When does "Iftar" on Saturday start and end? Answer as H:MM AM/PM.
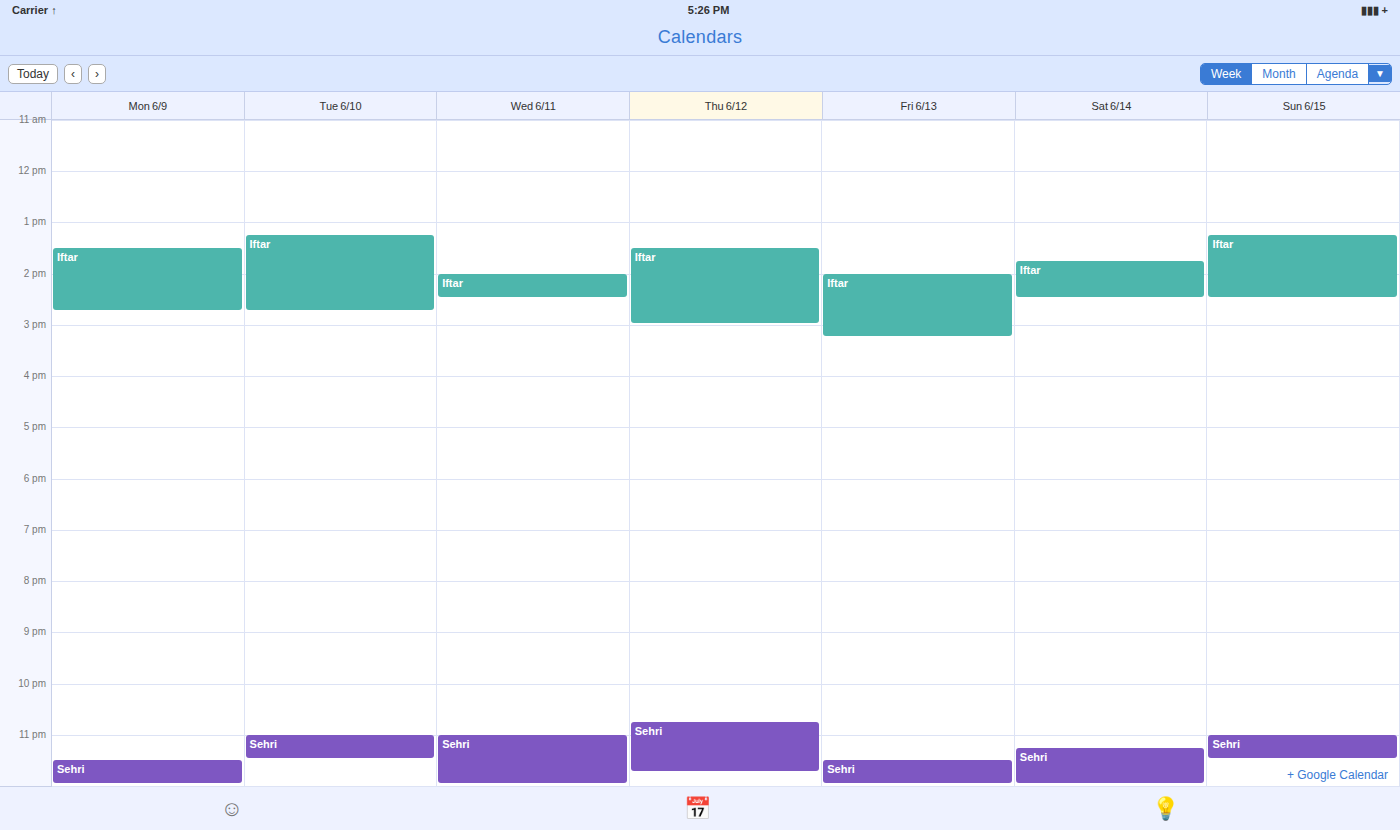
1:45 PM to 2:30 PM